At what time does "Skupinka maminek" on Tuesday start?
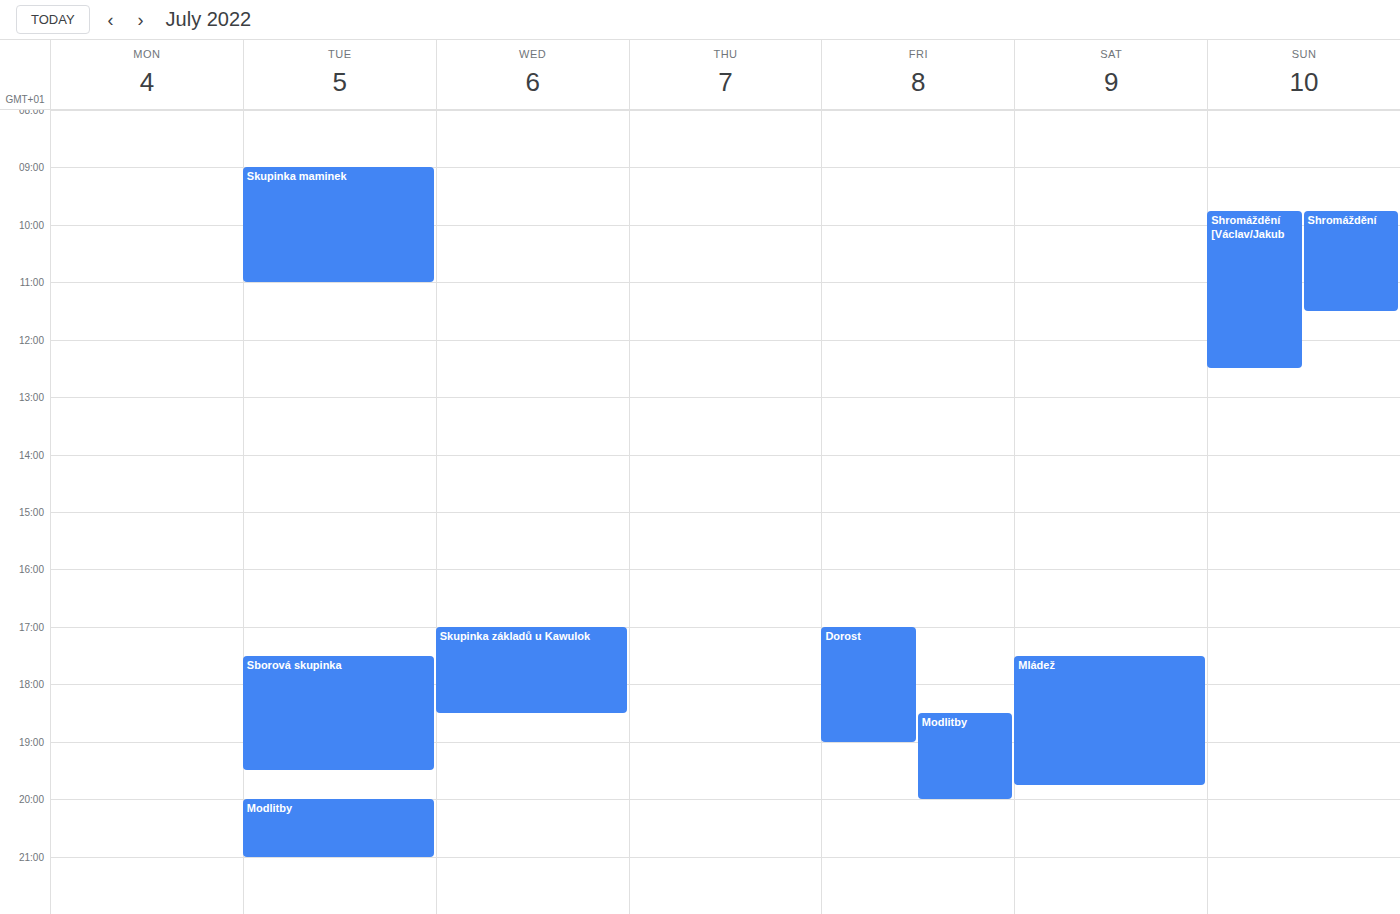
9:00 AM